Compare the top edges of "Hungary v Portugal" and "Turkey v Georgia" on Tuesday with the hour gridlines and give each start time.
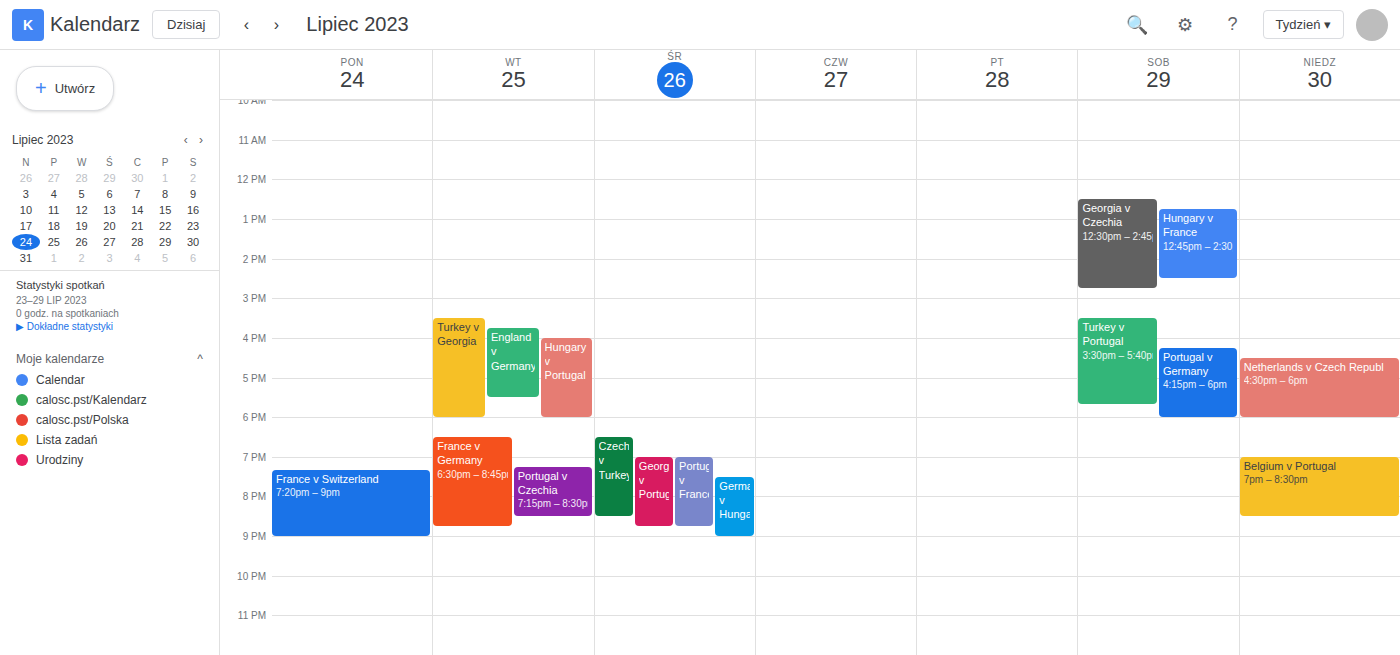
"Hungary v Portugal": 4:00 PM, exactly on the 4 PM line. "Turkey v Georgia": 3:30 PM, halfway between the 3 PM and 4 PM lines.